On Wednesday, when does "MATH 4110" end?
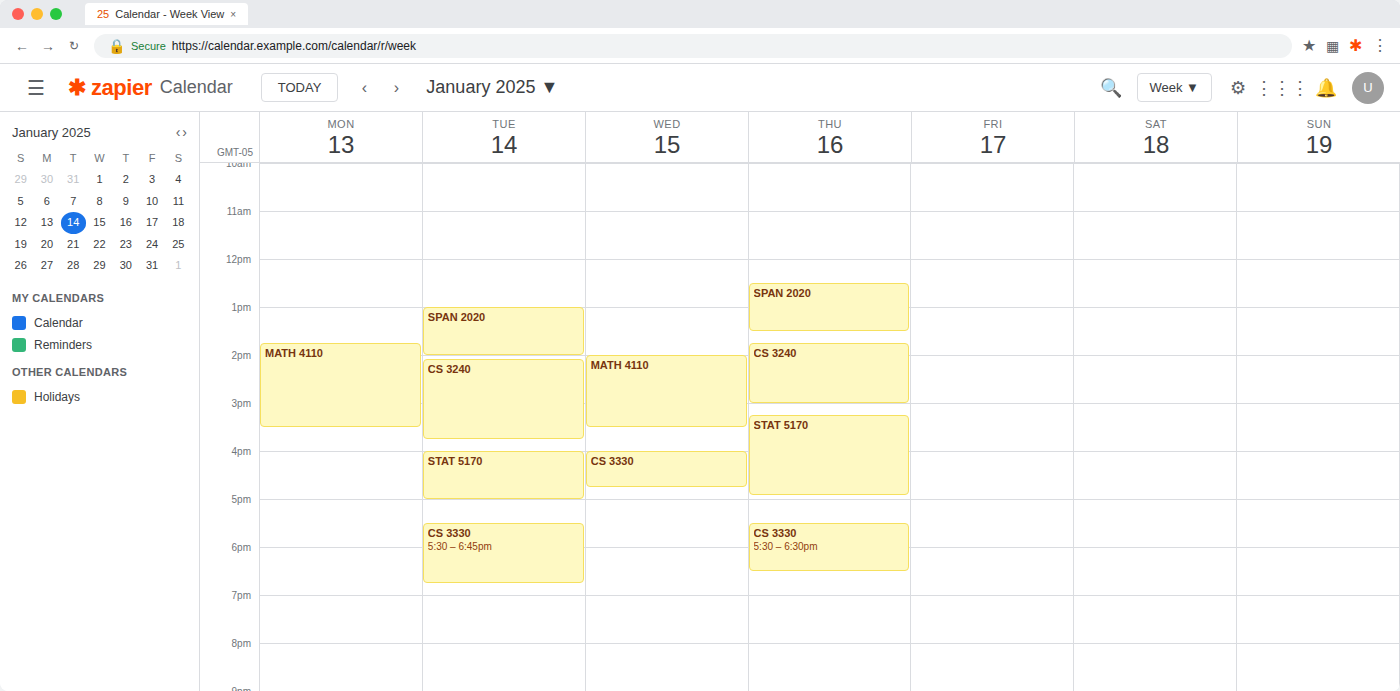
3:30 PM